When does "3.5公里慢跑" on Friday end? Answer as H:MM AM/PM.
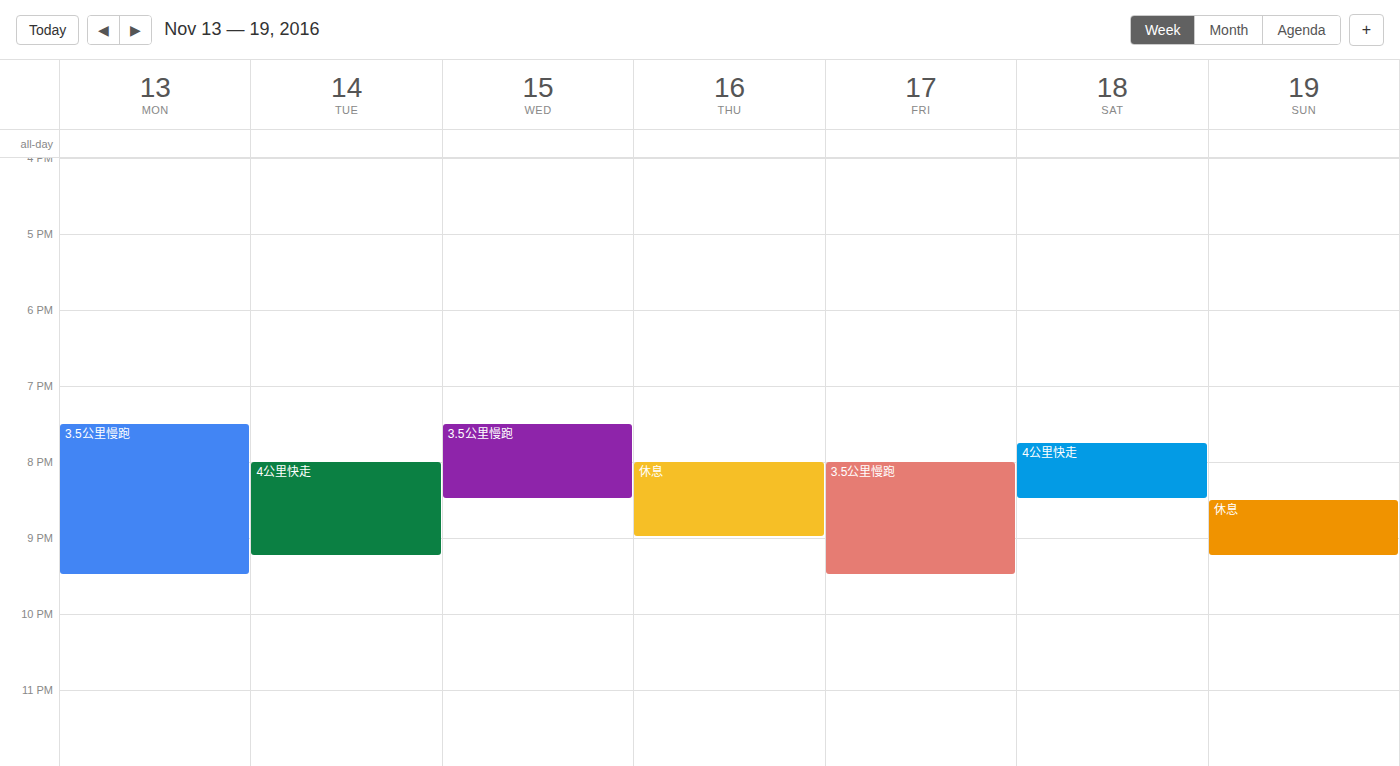
9:30 PM